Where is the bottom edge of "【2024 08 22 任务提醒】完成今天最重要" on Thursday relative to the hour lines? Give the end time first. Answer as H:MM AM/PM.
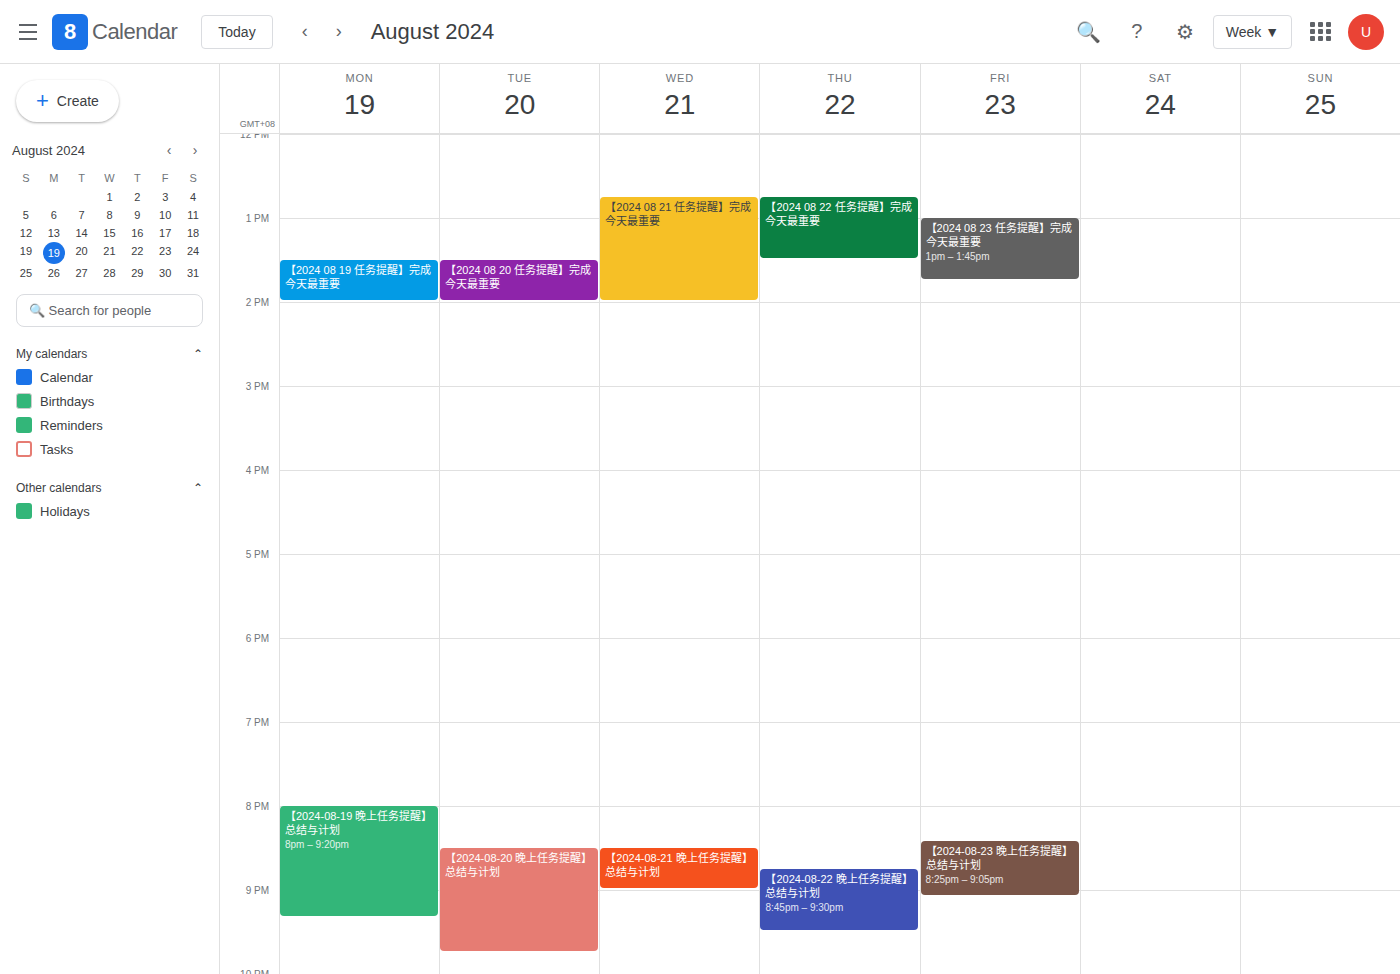
1:30 PM -- halfway between the 1 PM and 2 PM lines.